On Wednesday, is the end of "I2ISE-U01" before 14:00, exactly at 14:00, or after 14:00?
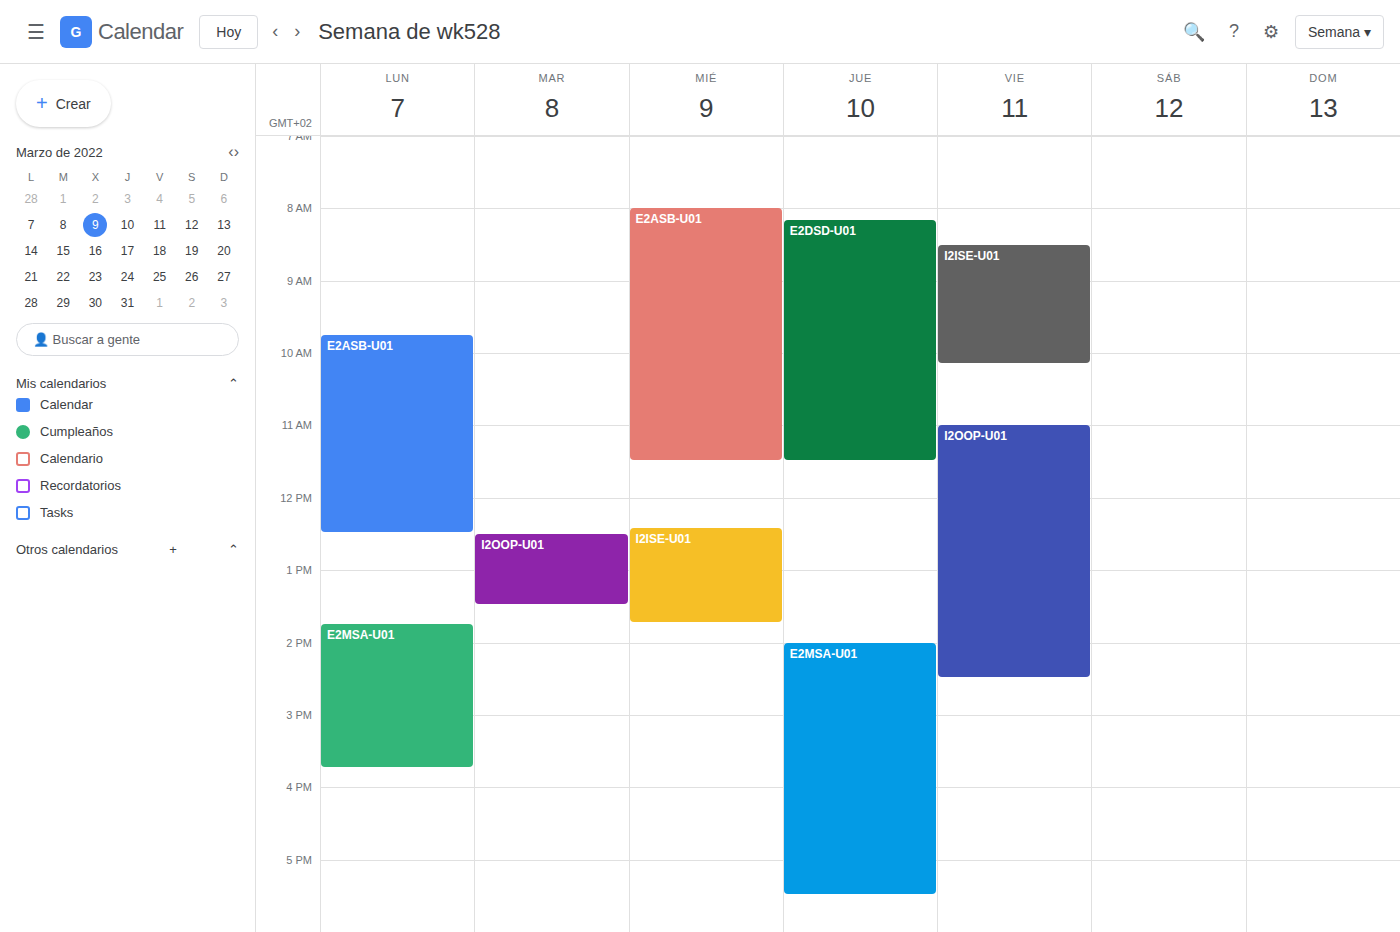
13:45 -- before 14:00, 15 minutes above the 14:00 line.